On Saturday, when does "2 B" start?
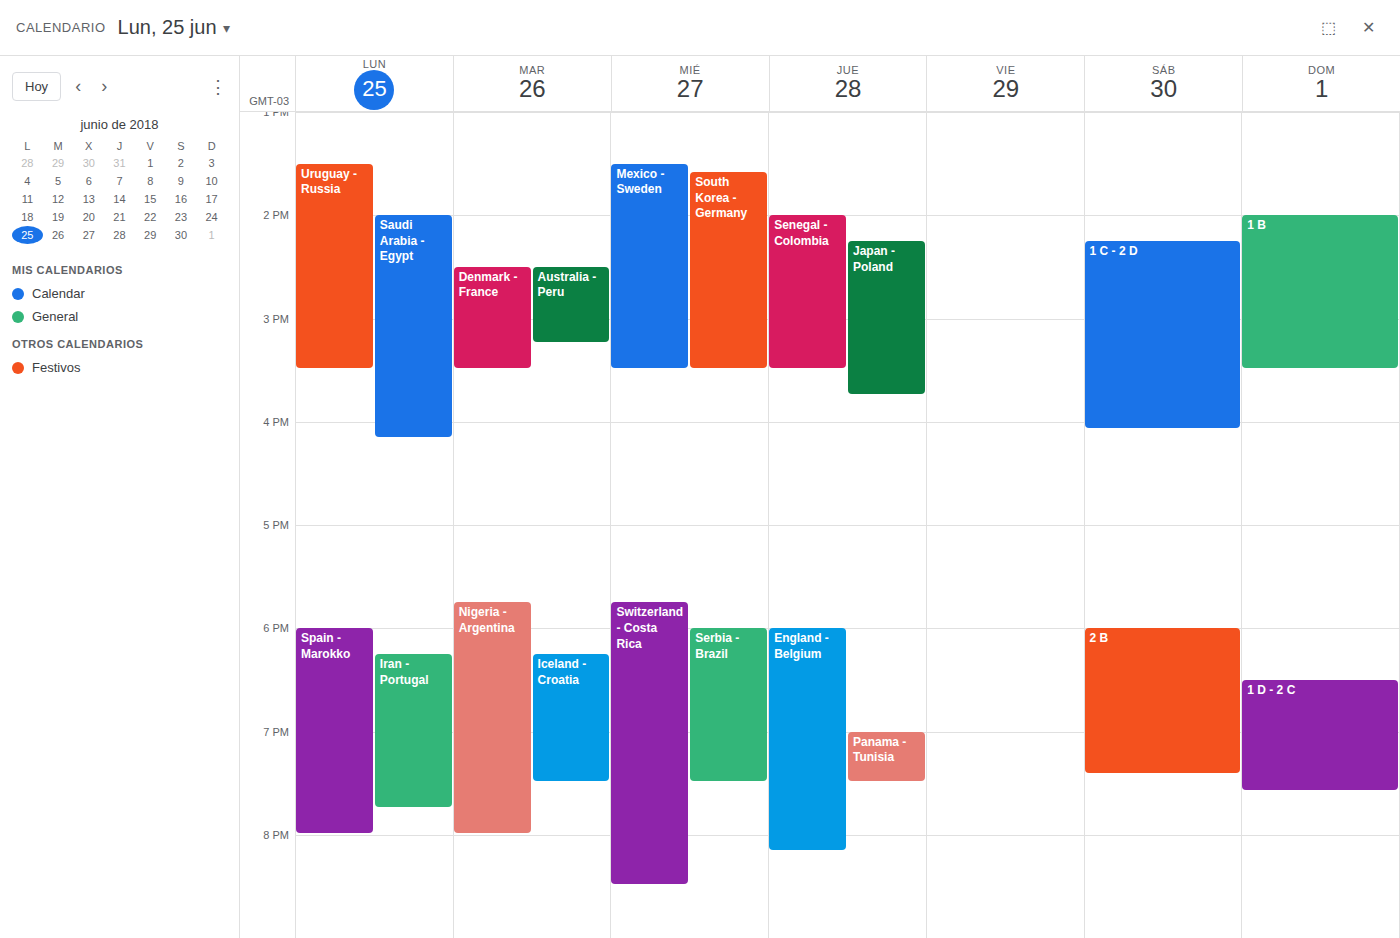
6:00 PM